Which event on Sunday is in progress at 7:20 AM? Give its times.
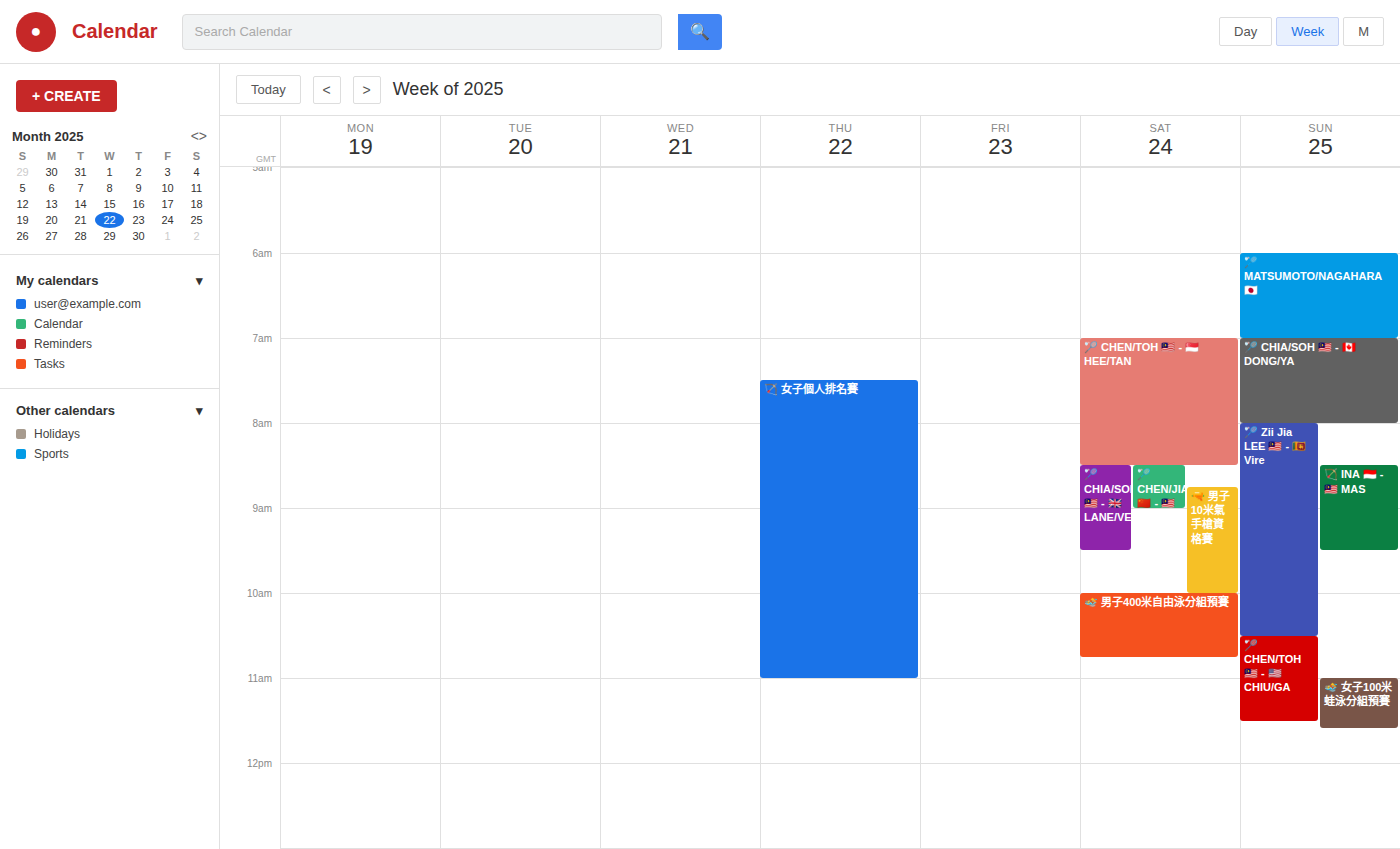
"🏸 CHIA/SOH 🇲🇾 - 🇨🇦 DONG/YA", 7:00 AM to 8:00 AM